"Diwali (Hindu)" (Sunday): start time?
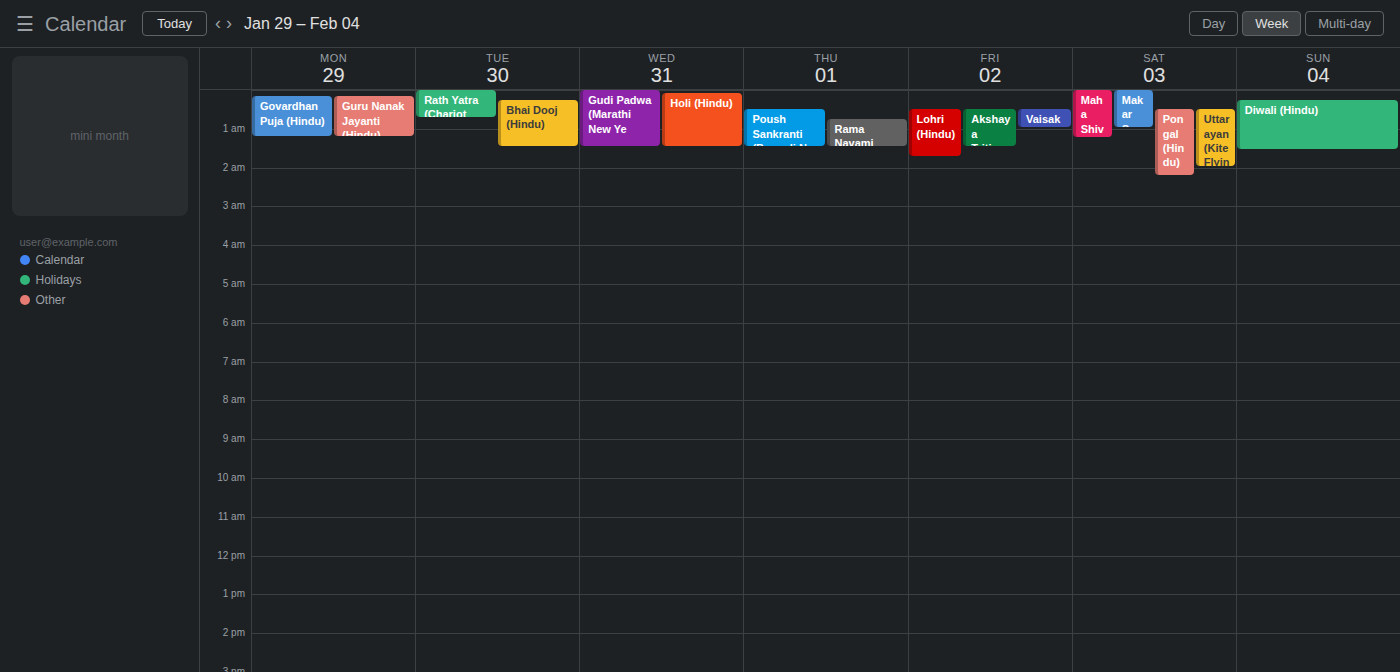
12:15 AM